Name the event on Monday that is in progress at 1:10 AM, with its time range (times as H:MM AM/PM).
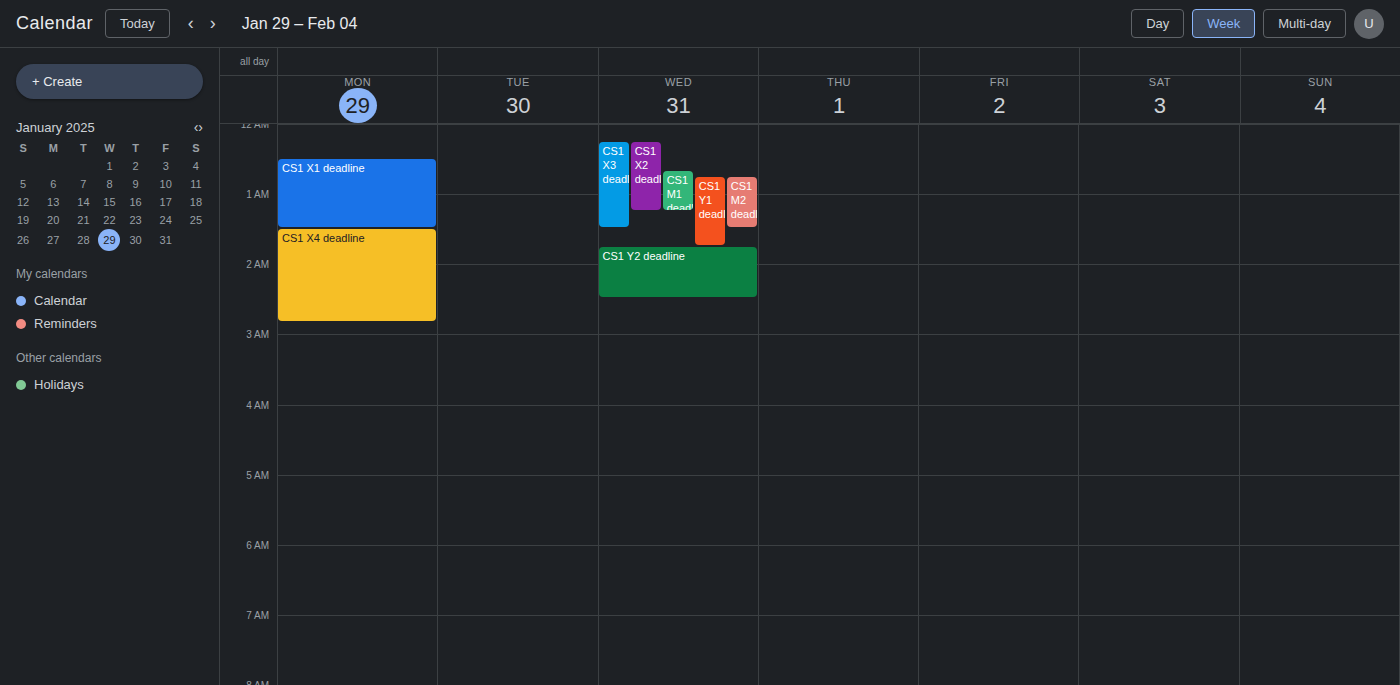
"CS1 X1 deadline", 12:30 AM to 1:30 AM